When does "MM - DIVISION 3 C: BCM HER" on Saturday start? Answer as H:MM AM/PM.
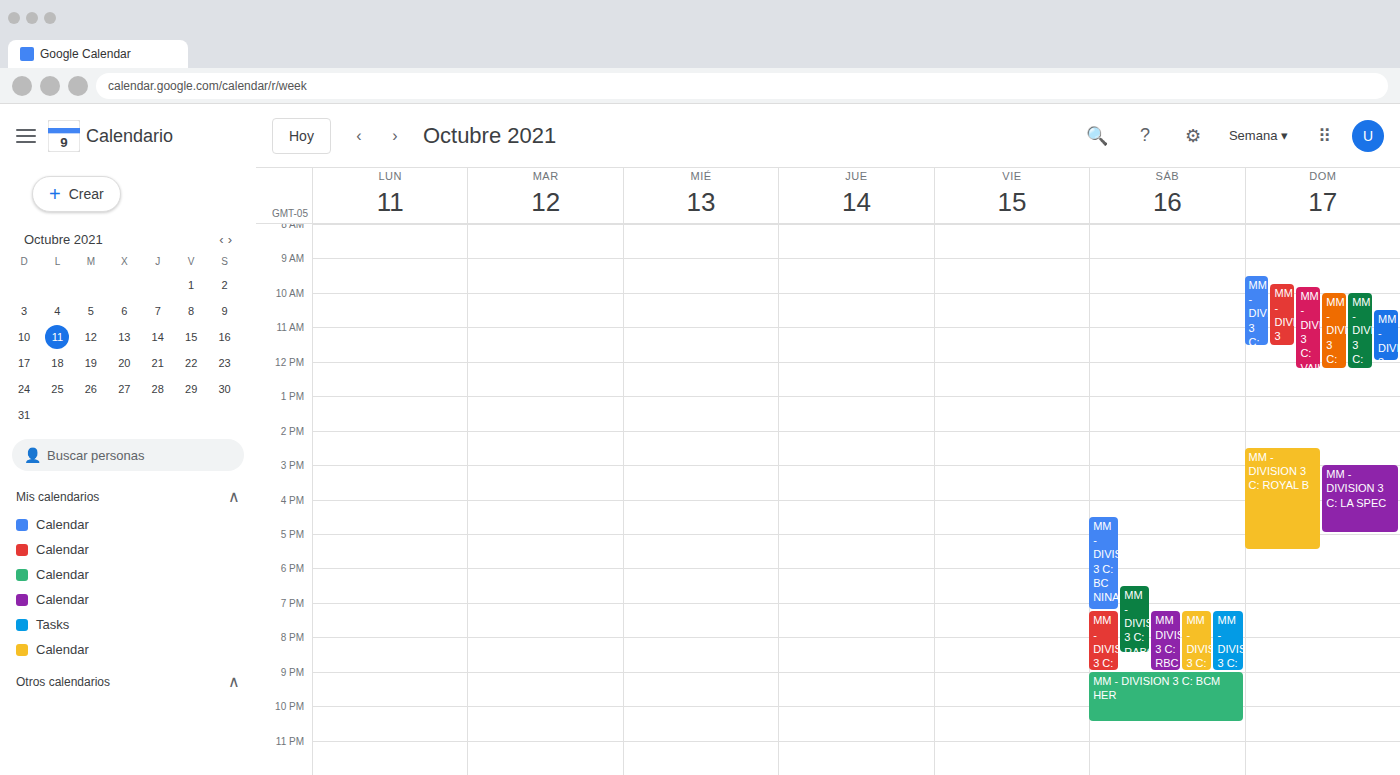
9:00 PM